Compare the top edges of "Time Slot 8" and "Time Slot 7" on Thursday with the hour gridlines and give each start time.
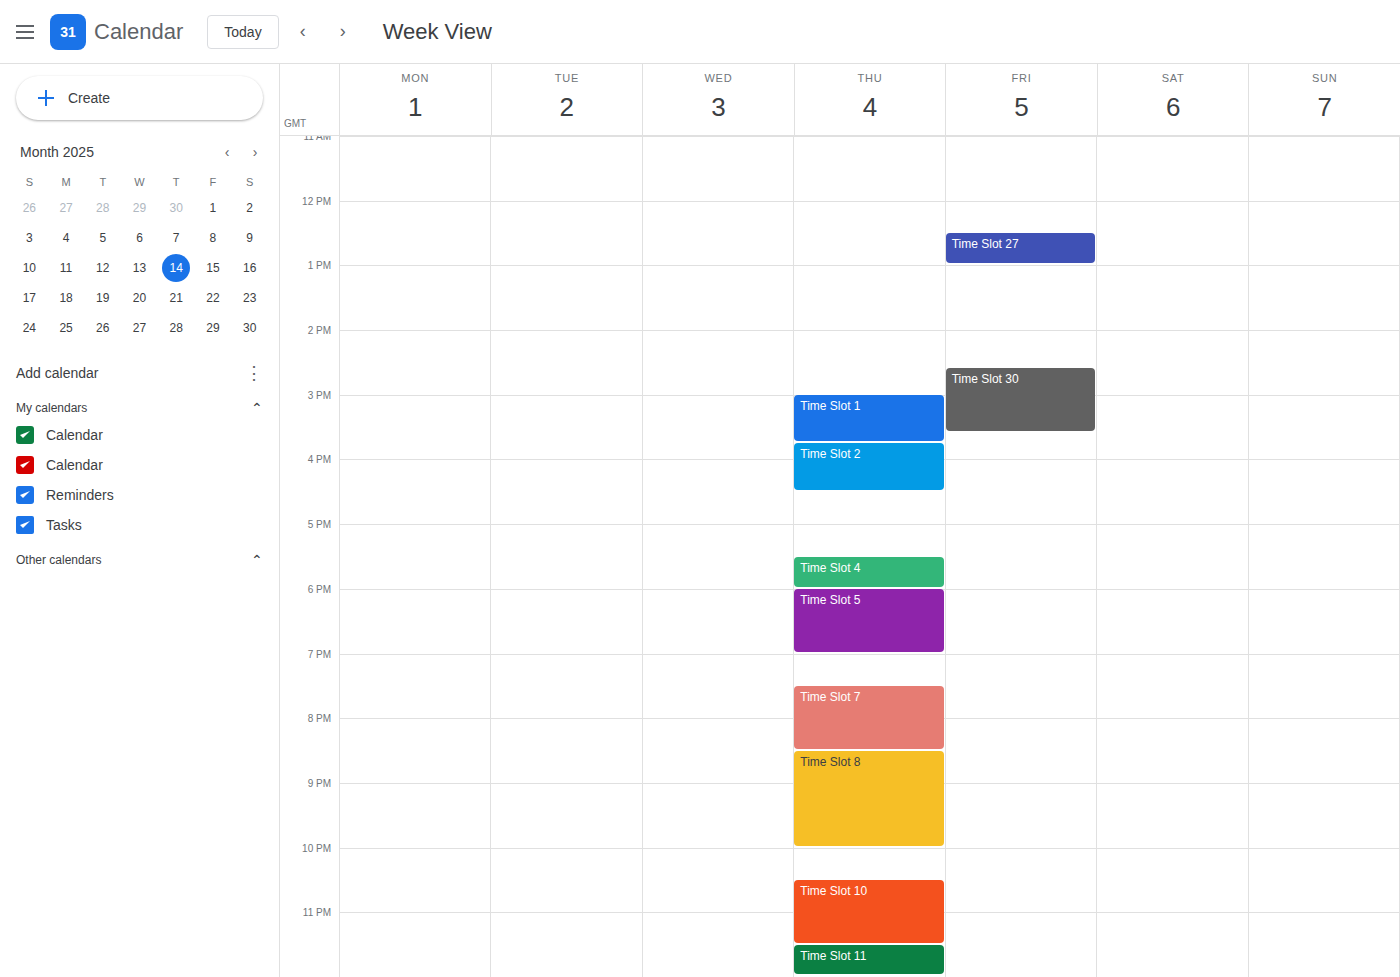
"Time Slot 8": 8:30 PM, halfway between the 8 PM and 9 PM lines. "Time Slot 7": 7:30 PM, halfway between the 7 PM and 8 PM lines.